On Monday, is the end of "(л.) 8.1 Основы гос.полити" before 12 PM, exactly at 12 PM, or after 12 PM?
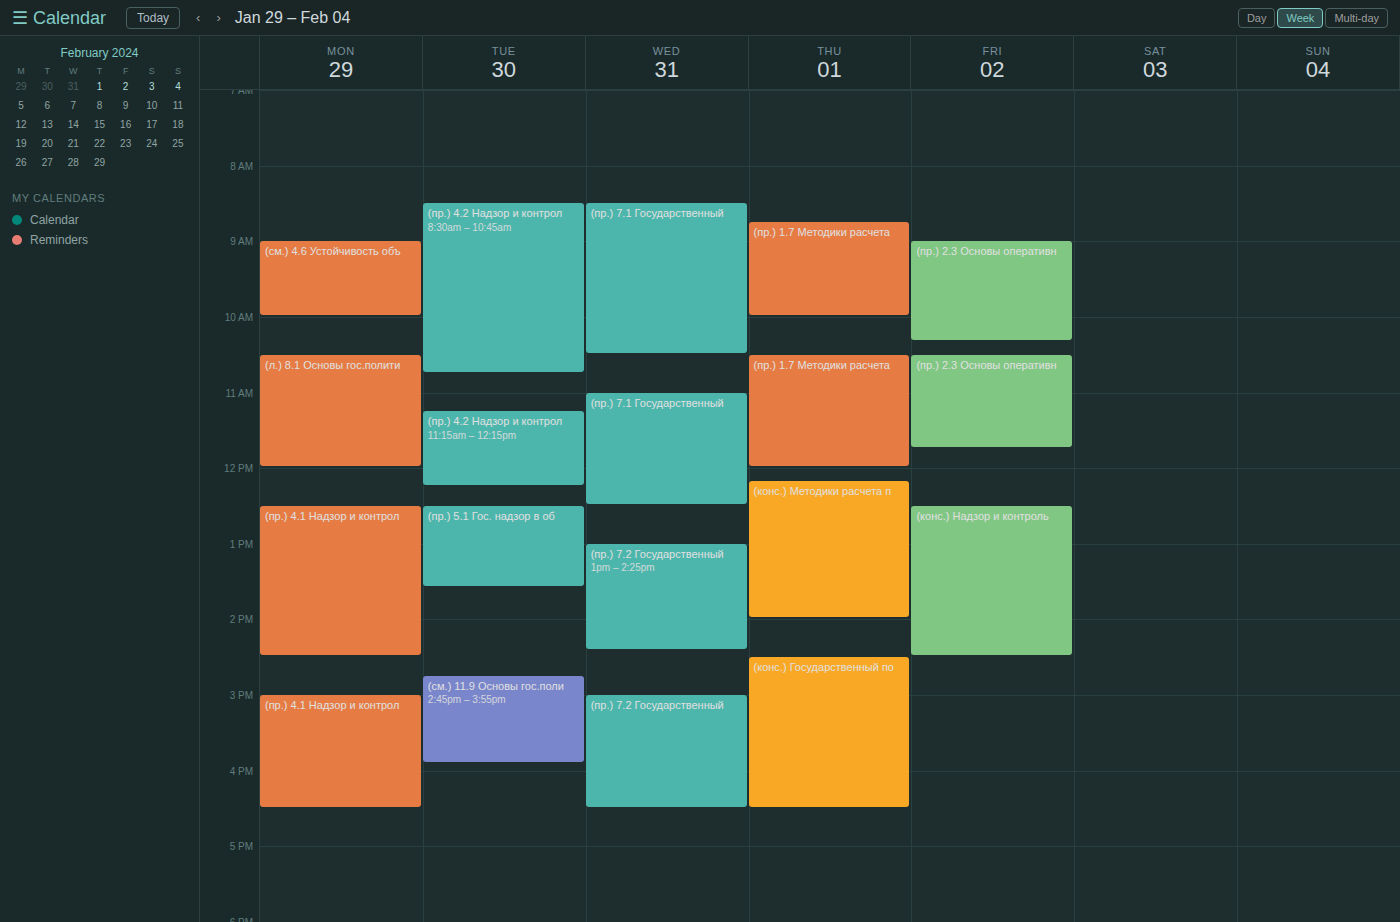
12:00 PM -- exactly at 12 PM, on the 12 PM line.